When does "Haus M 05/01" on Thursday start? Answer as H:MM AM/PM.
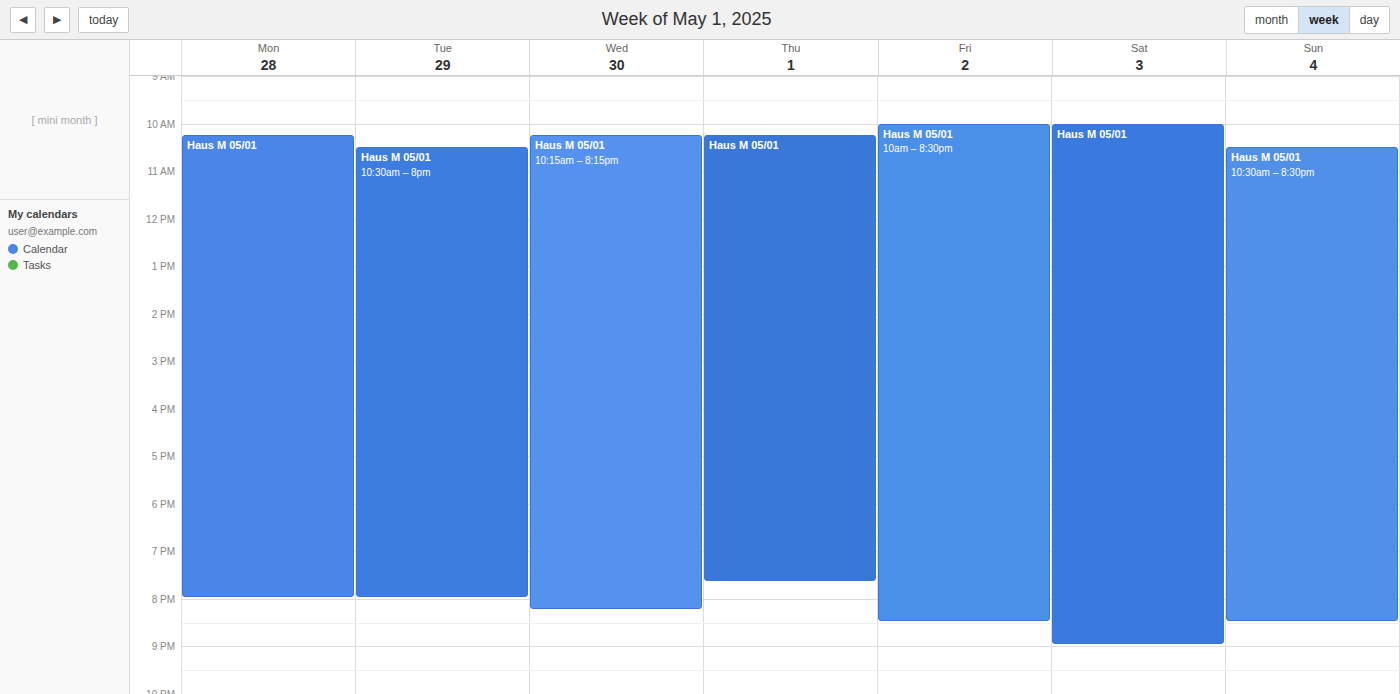
10:15 AM